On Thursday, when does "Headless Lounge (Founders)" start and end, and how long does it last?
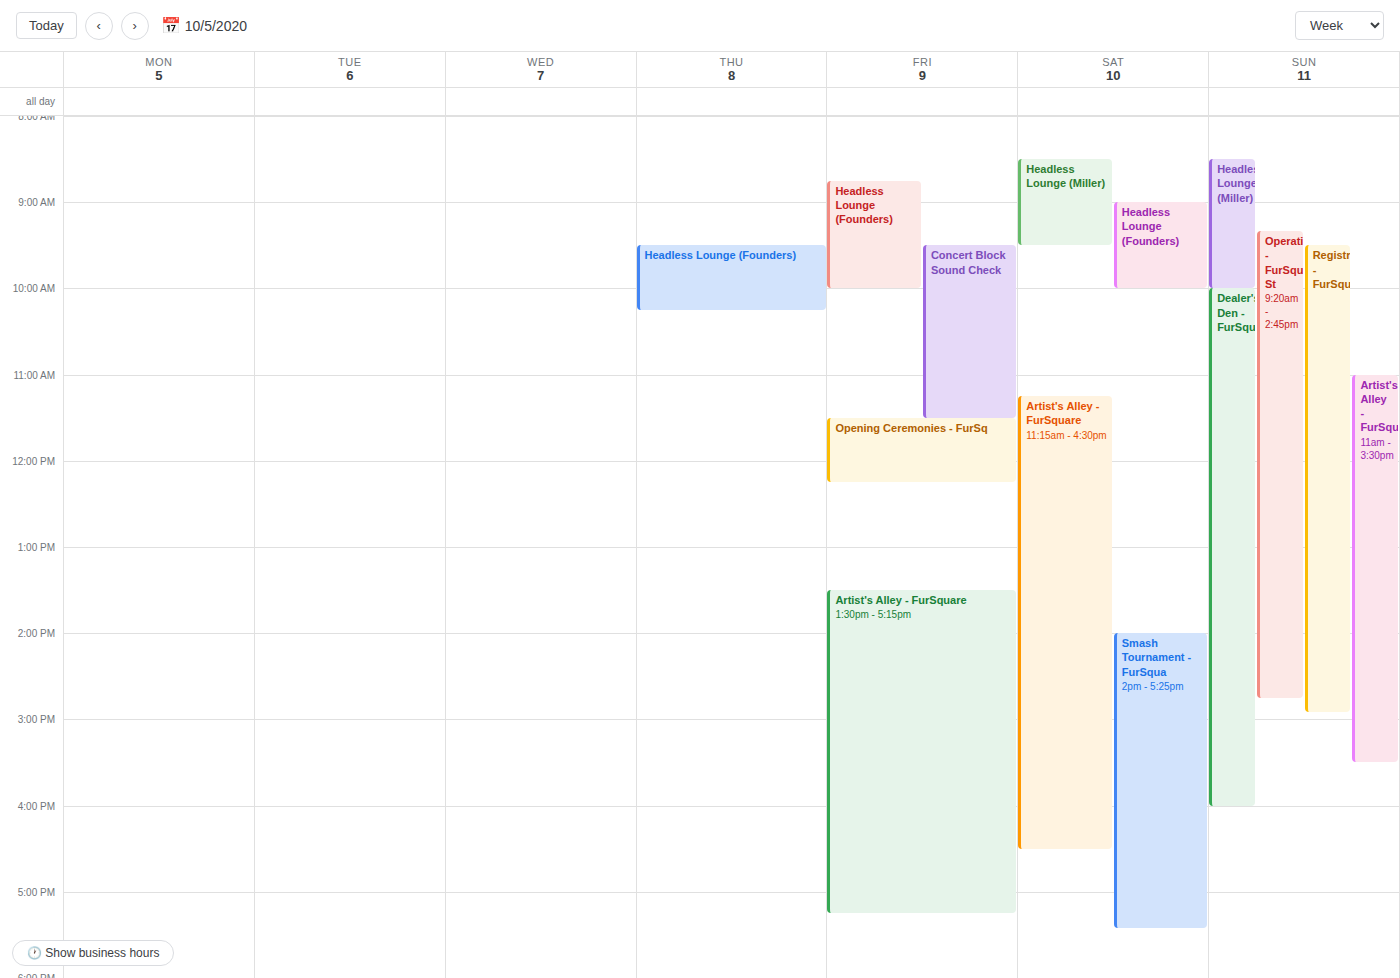
9:30 AM to 10:15 AM, 45 minutes